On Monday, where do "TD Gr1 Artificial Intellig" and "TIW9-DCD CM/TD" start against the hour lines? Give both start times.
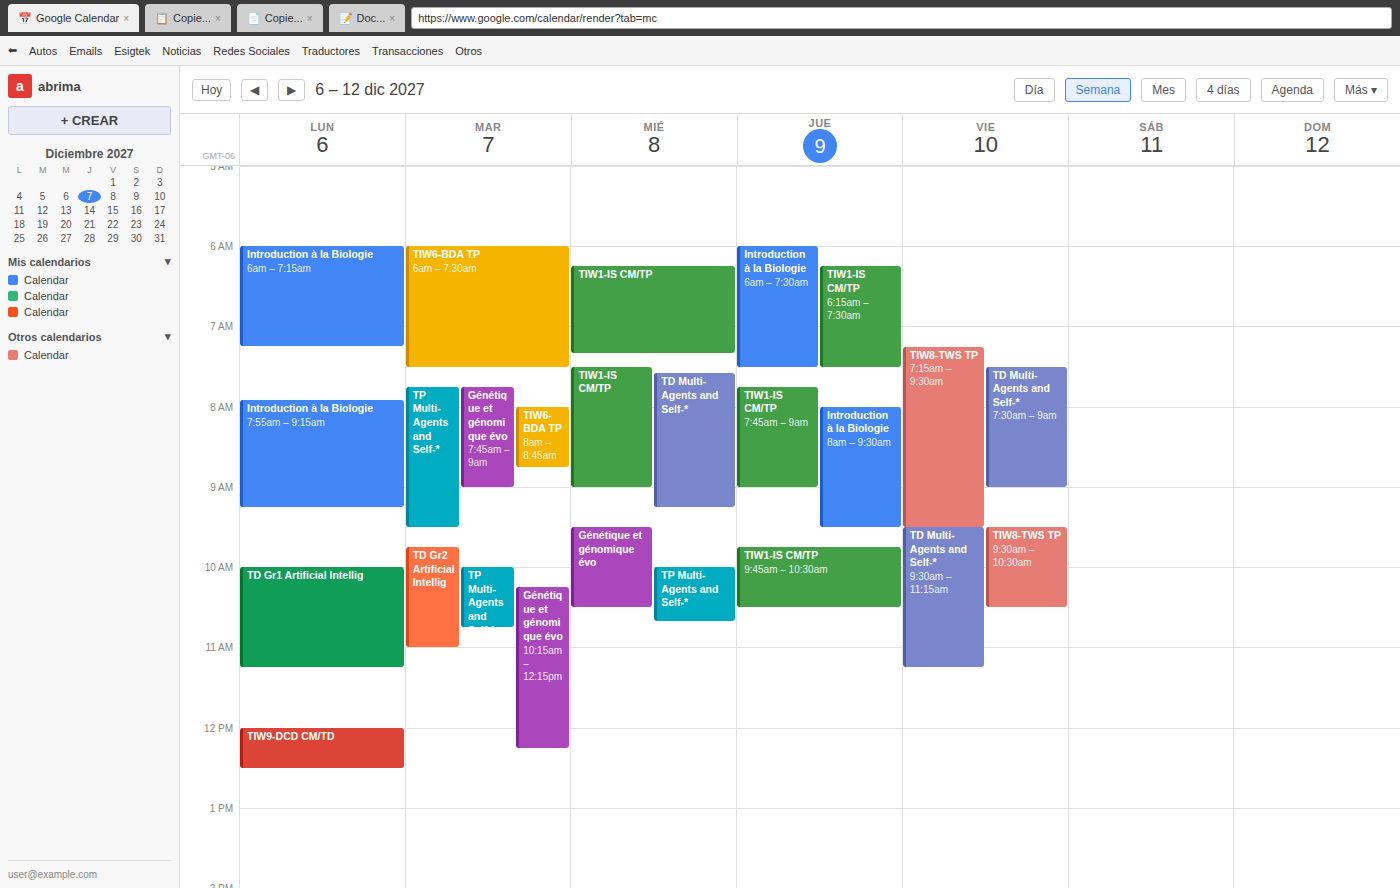
"TD Gr1 Artificial Intellig": 10:00 AM, exactly on the 10 AM line. "TIW9-DCD CM/TD": 12:00 PM, exactly on the 12 PM line.